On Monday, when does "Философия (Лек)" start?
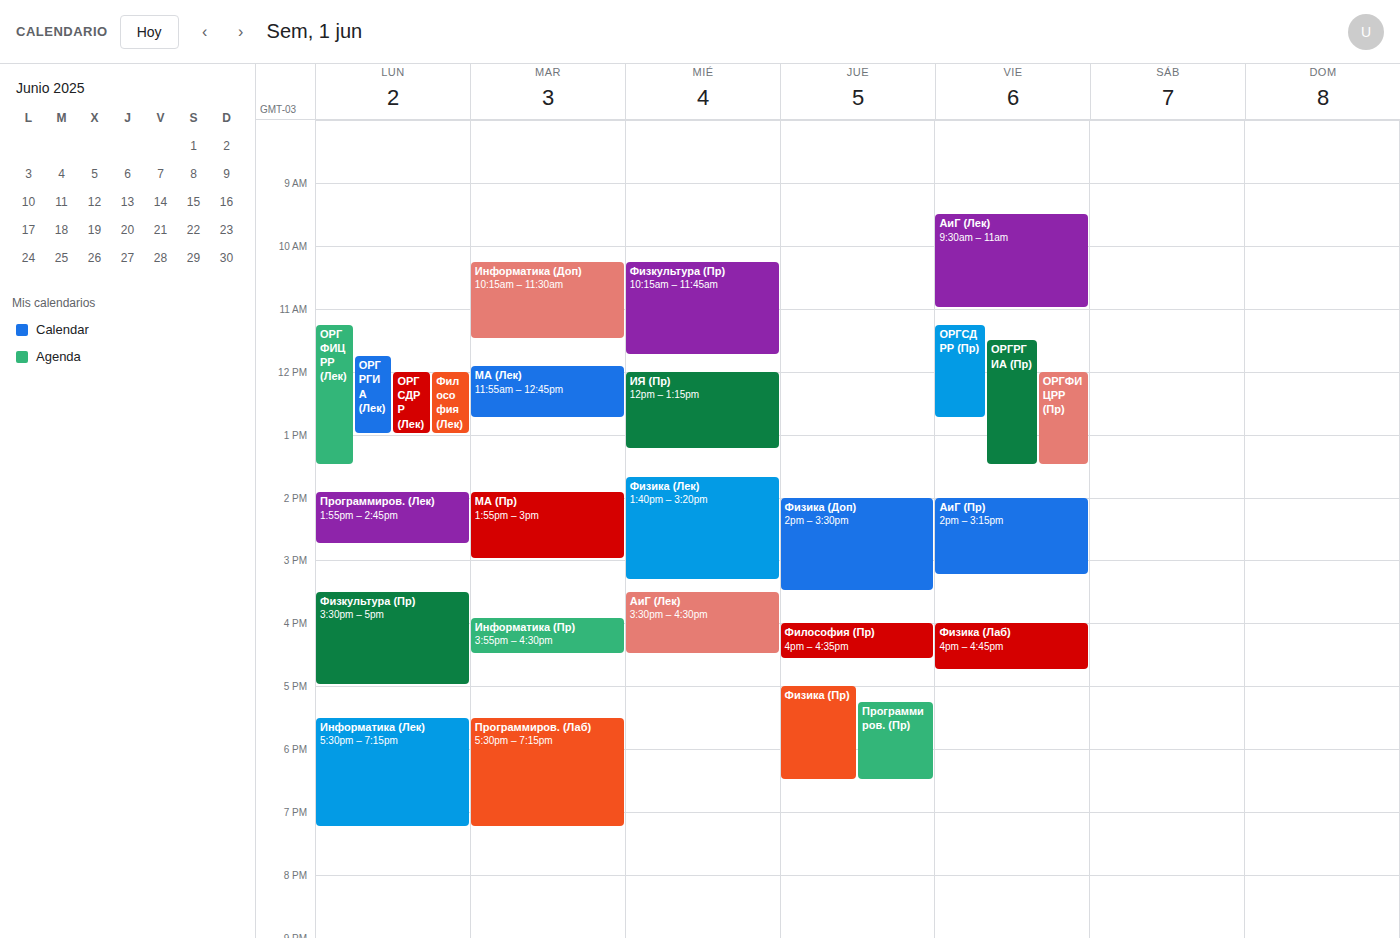
12:00 PM